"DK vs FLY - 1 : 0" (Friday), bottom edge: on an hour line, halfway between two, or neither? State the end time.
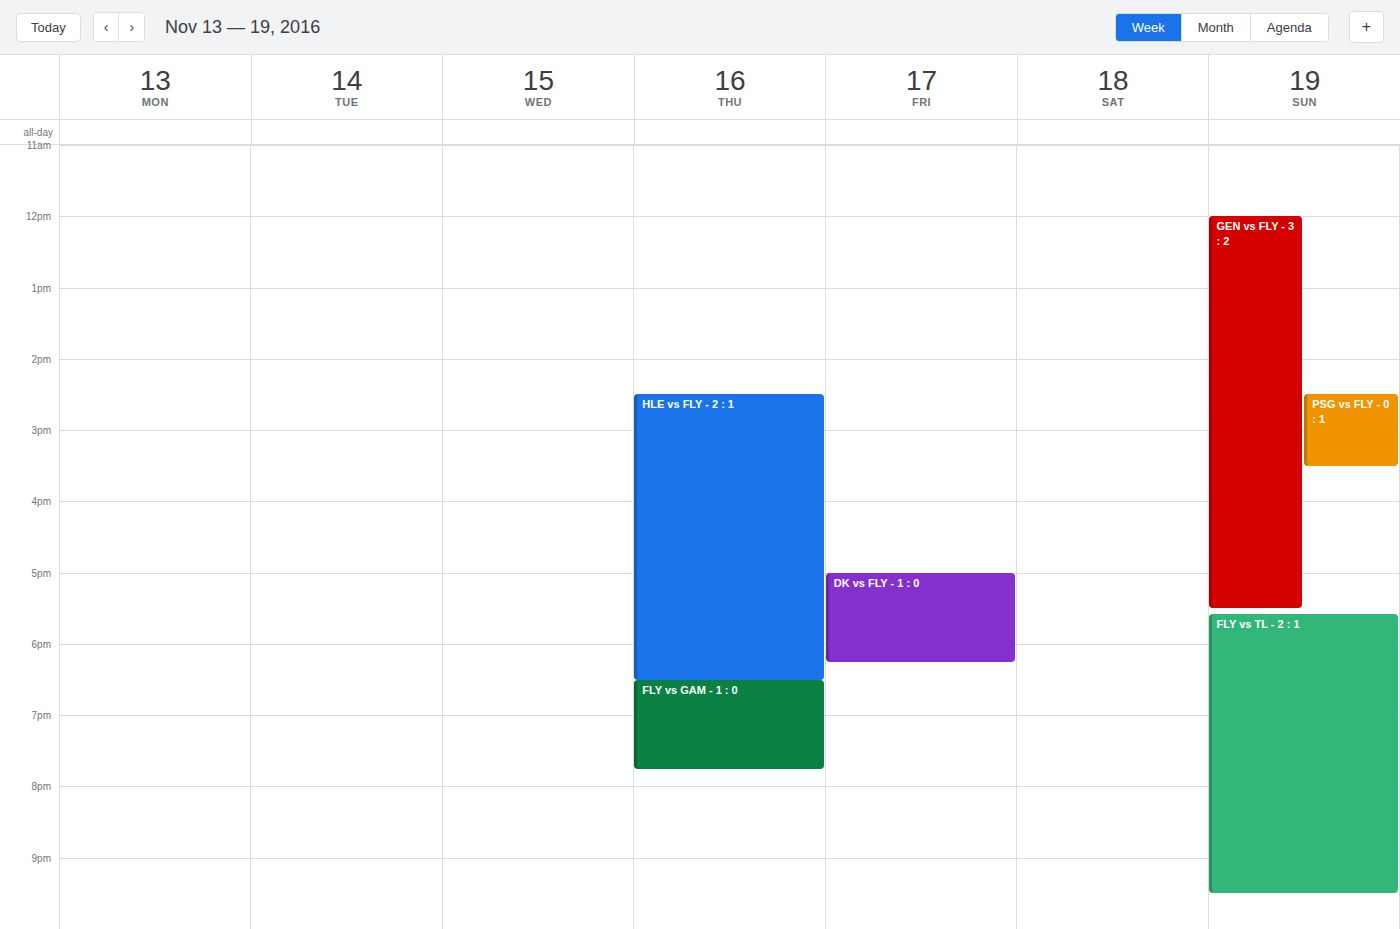
18:15 -- neither: a quarter of the way from the 18:00 line to the 19:00 line.